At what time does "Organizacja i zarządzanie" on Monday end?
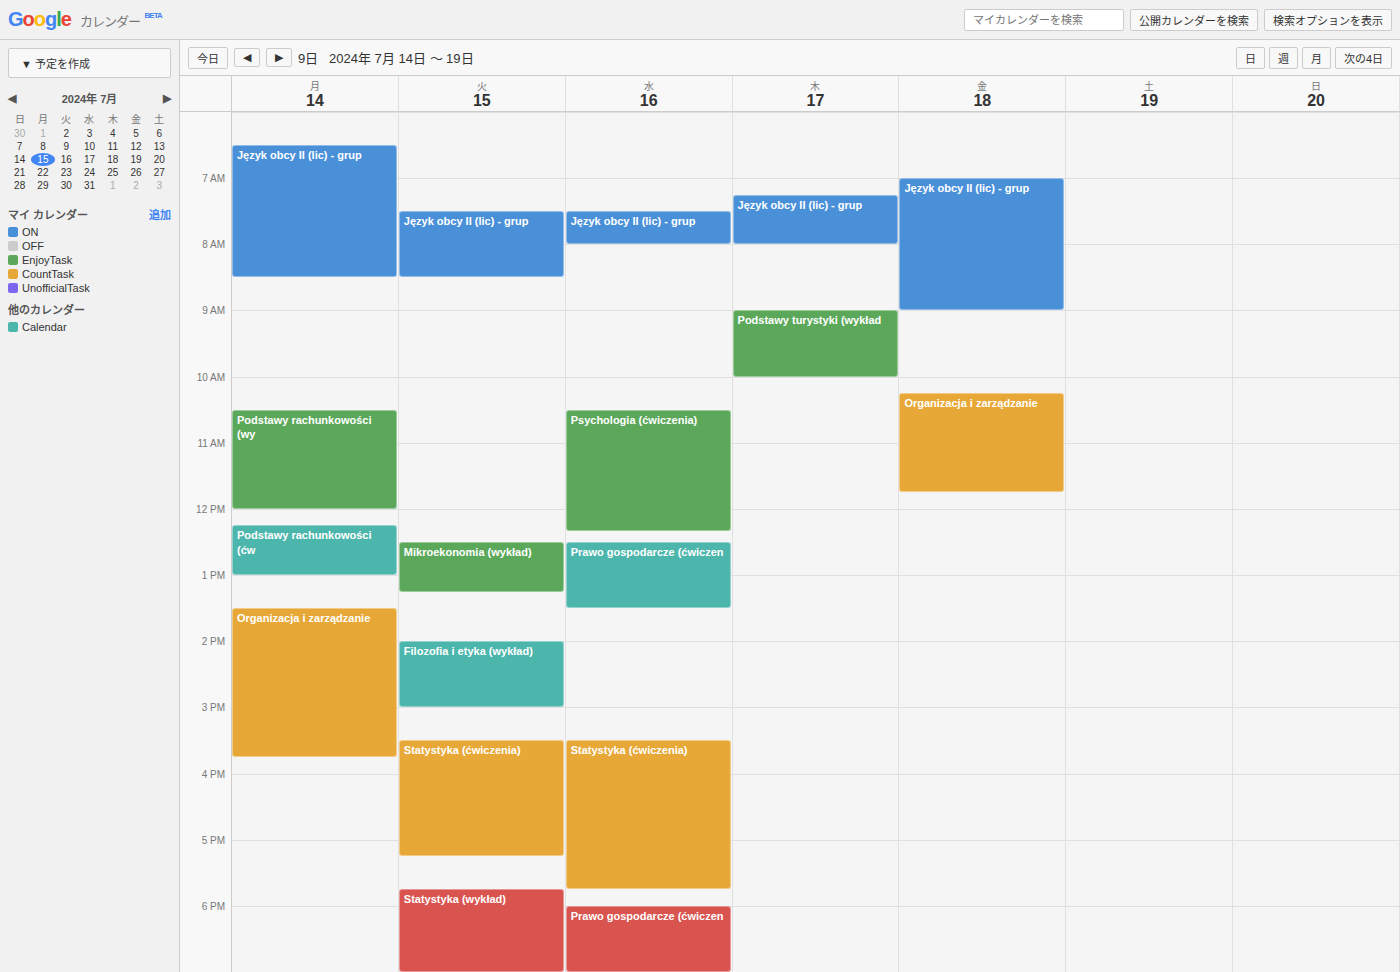
3:45 PM